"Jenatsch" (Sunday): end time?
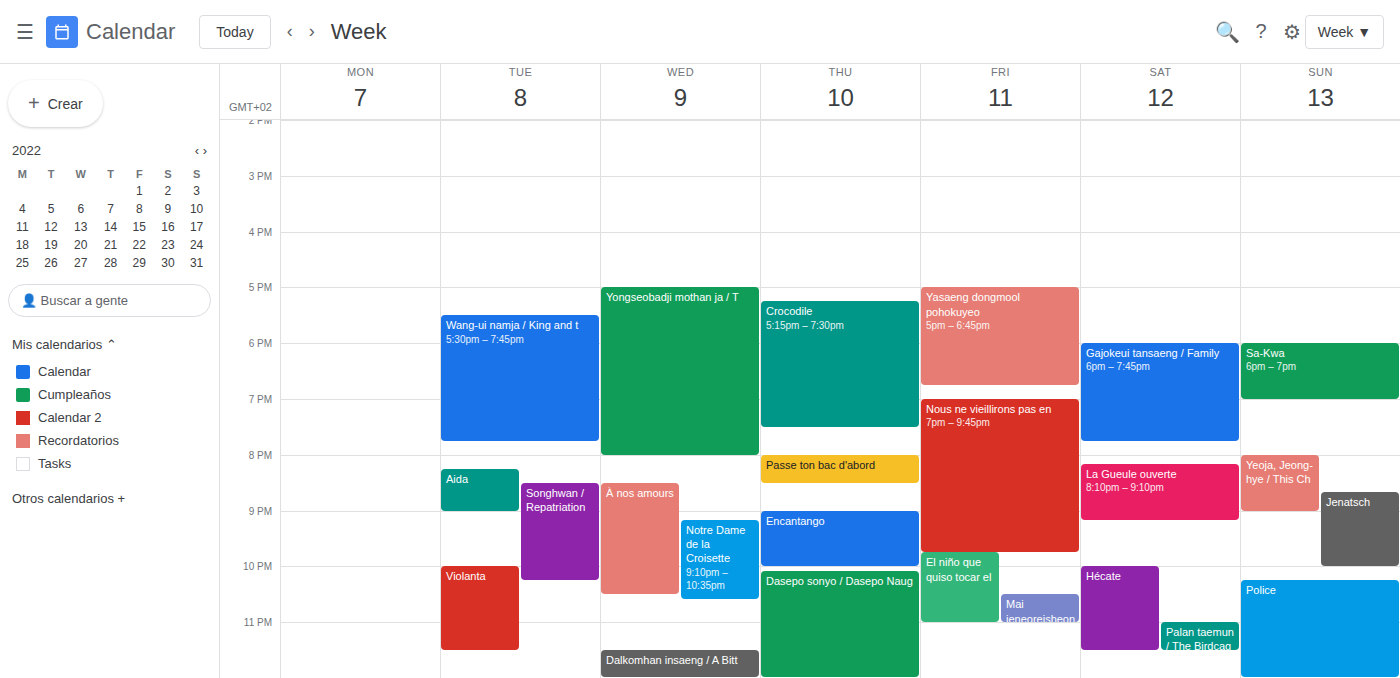
10:00 PM